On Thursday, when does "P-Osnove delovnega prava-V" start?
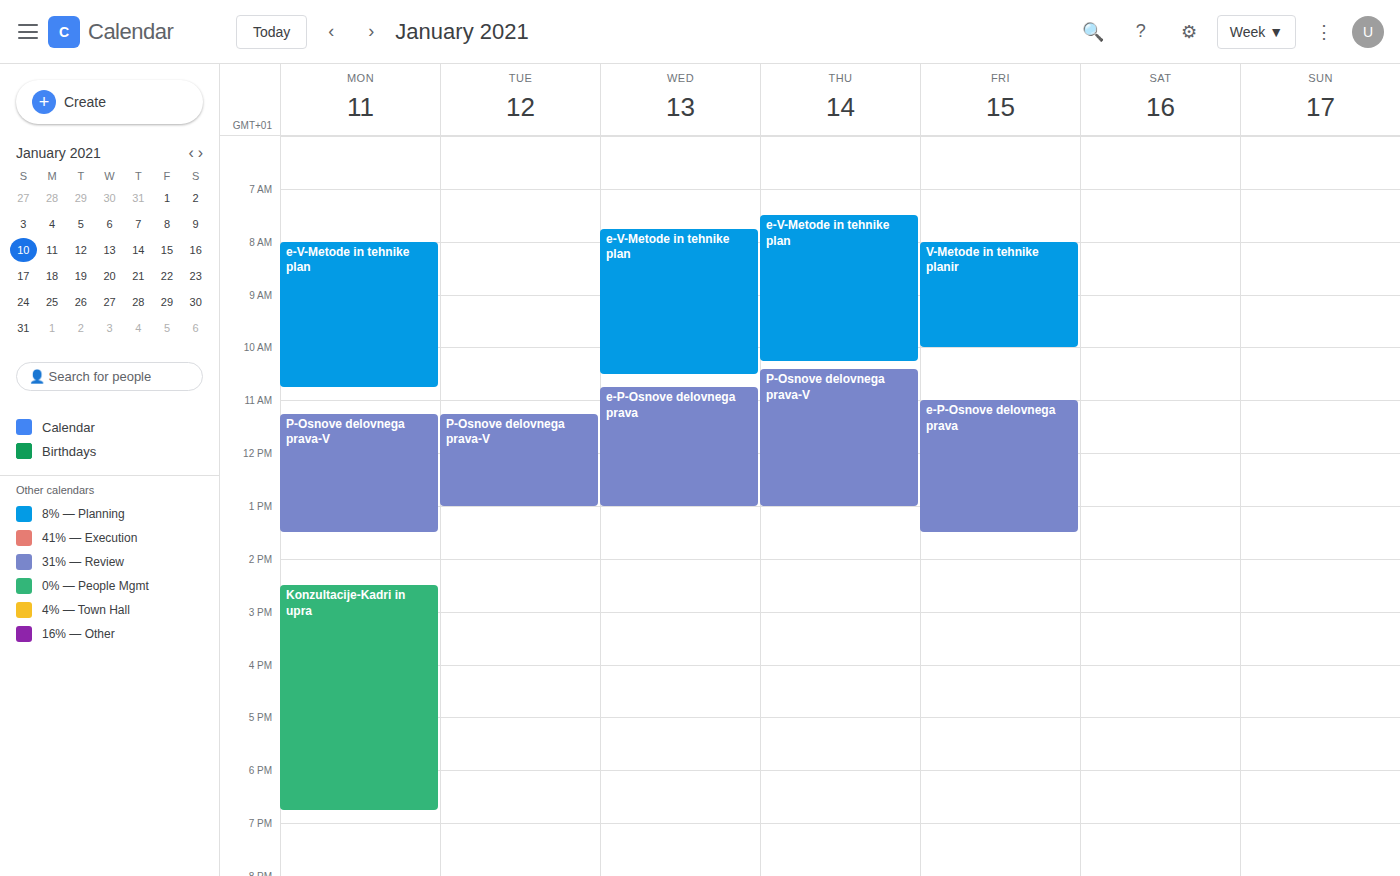
10:25 AM